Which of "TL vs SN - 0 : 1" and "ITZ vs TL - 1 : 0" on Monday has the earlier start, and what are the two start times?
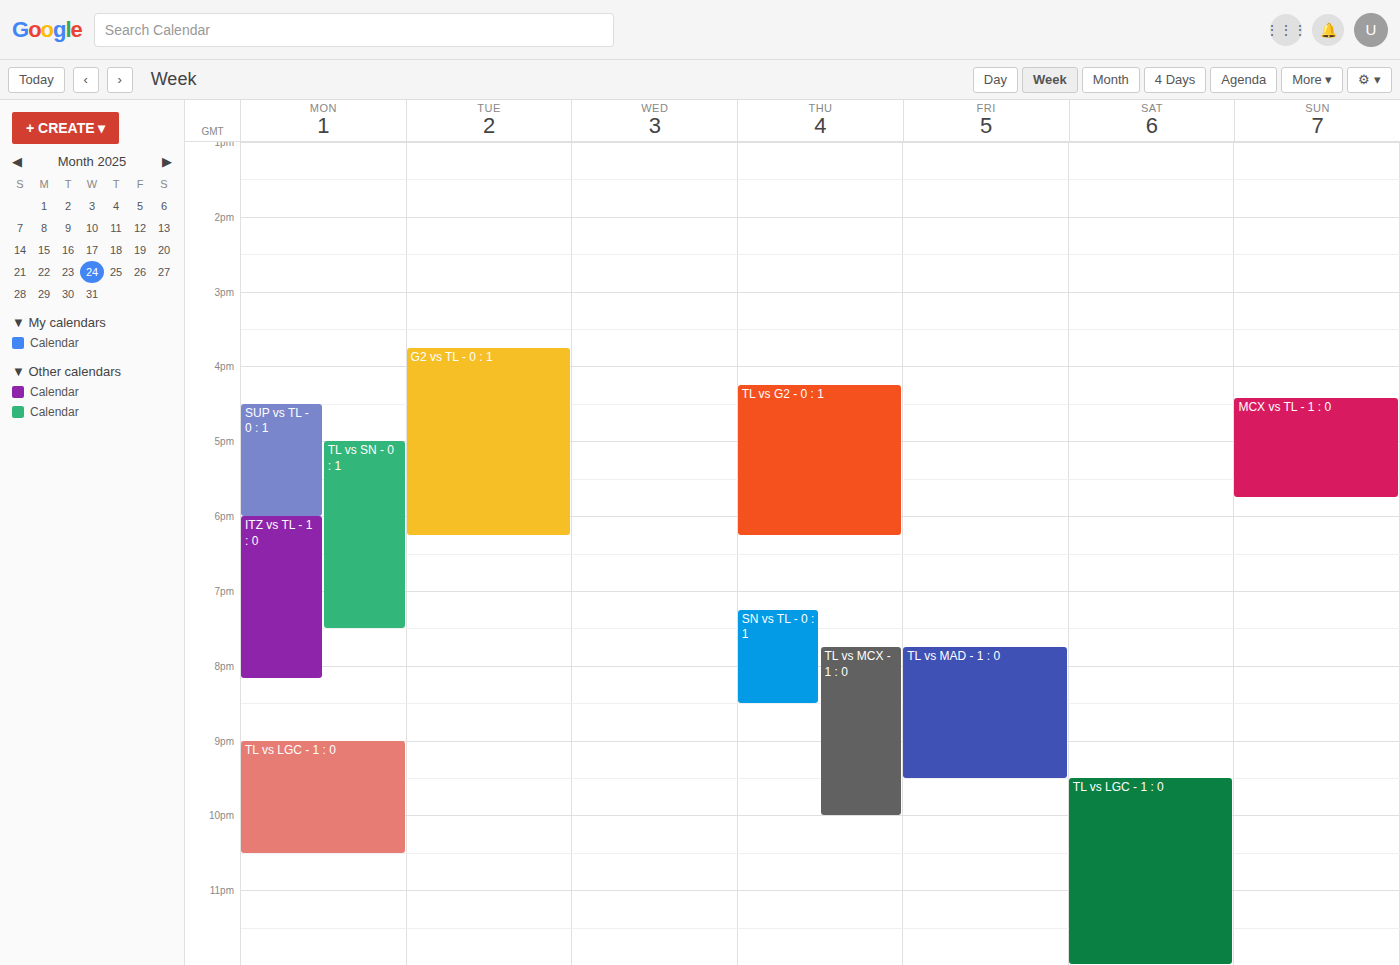
"TL vs SN - 0 : 1" 5:00 PM; "ITZ vs TL - 1 : 0" 6:00 PM.